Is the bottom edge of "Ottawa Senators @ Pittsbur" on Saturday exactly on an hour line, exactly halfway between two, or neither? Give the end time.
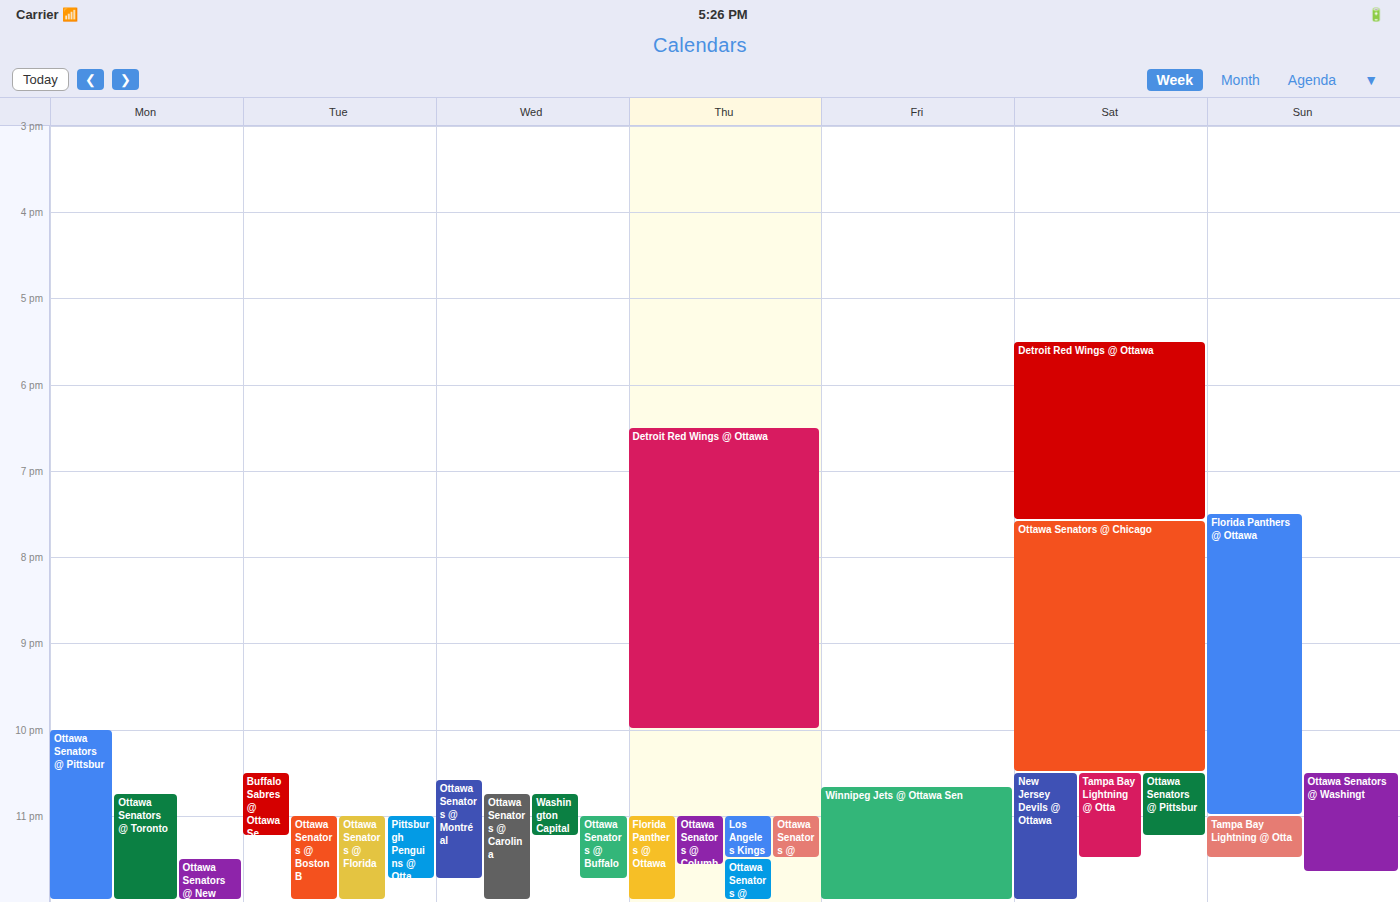
23:15 -- neither: a quarter of the way from the 23:00 line to the 24:00 line.